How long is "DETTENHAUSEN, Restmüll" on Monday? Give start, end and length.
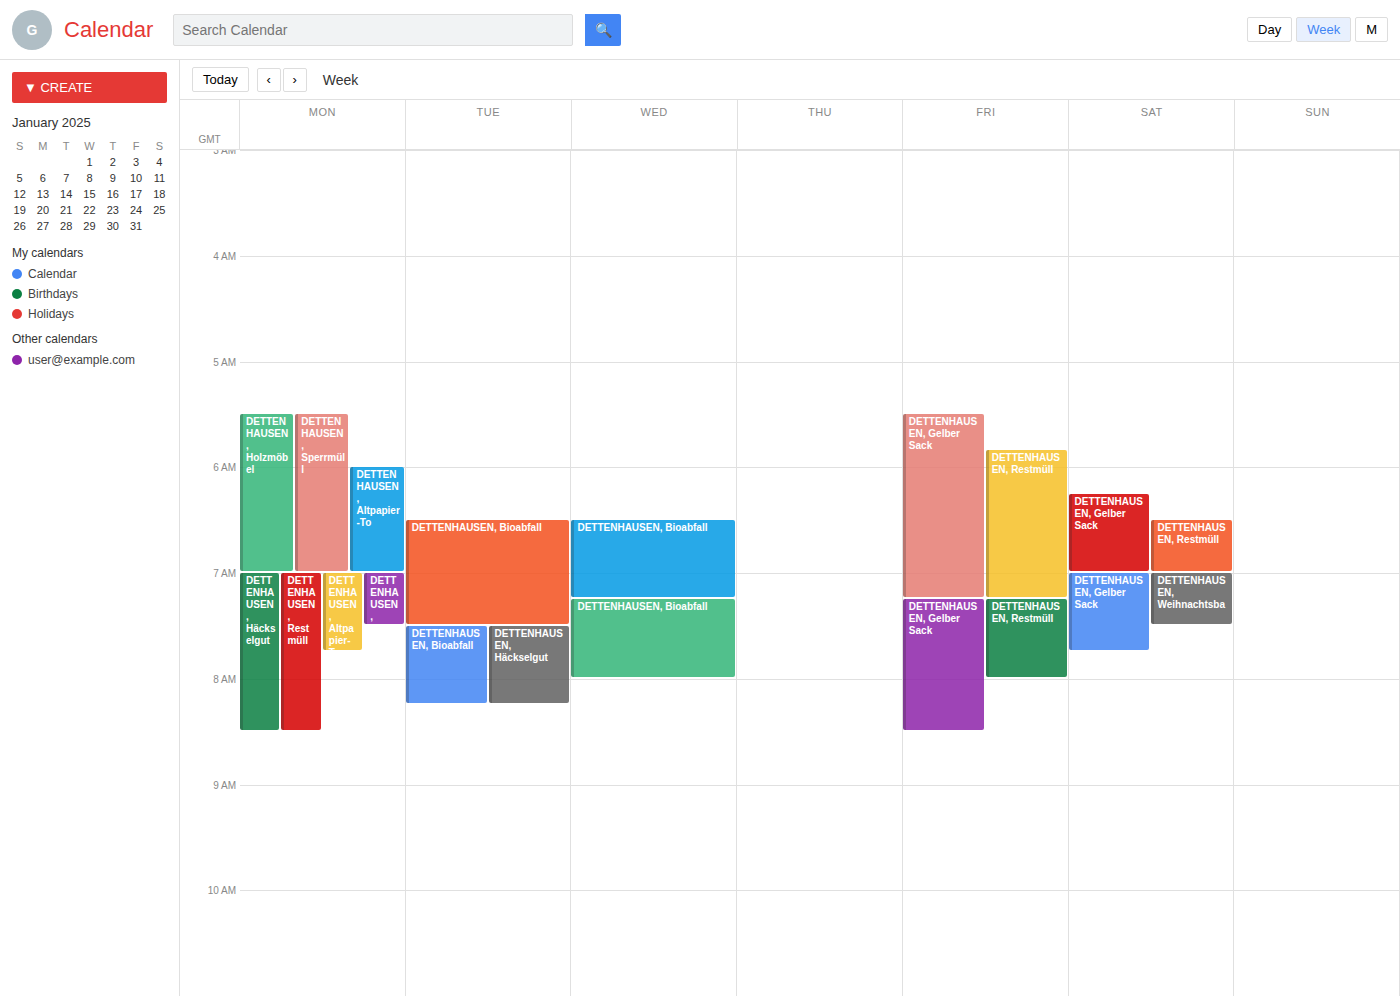
7:00 AM to 8:30 AM, 1 hour 30 minutes